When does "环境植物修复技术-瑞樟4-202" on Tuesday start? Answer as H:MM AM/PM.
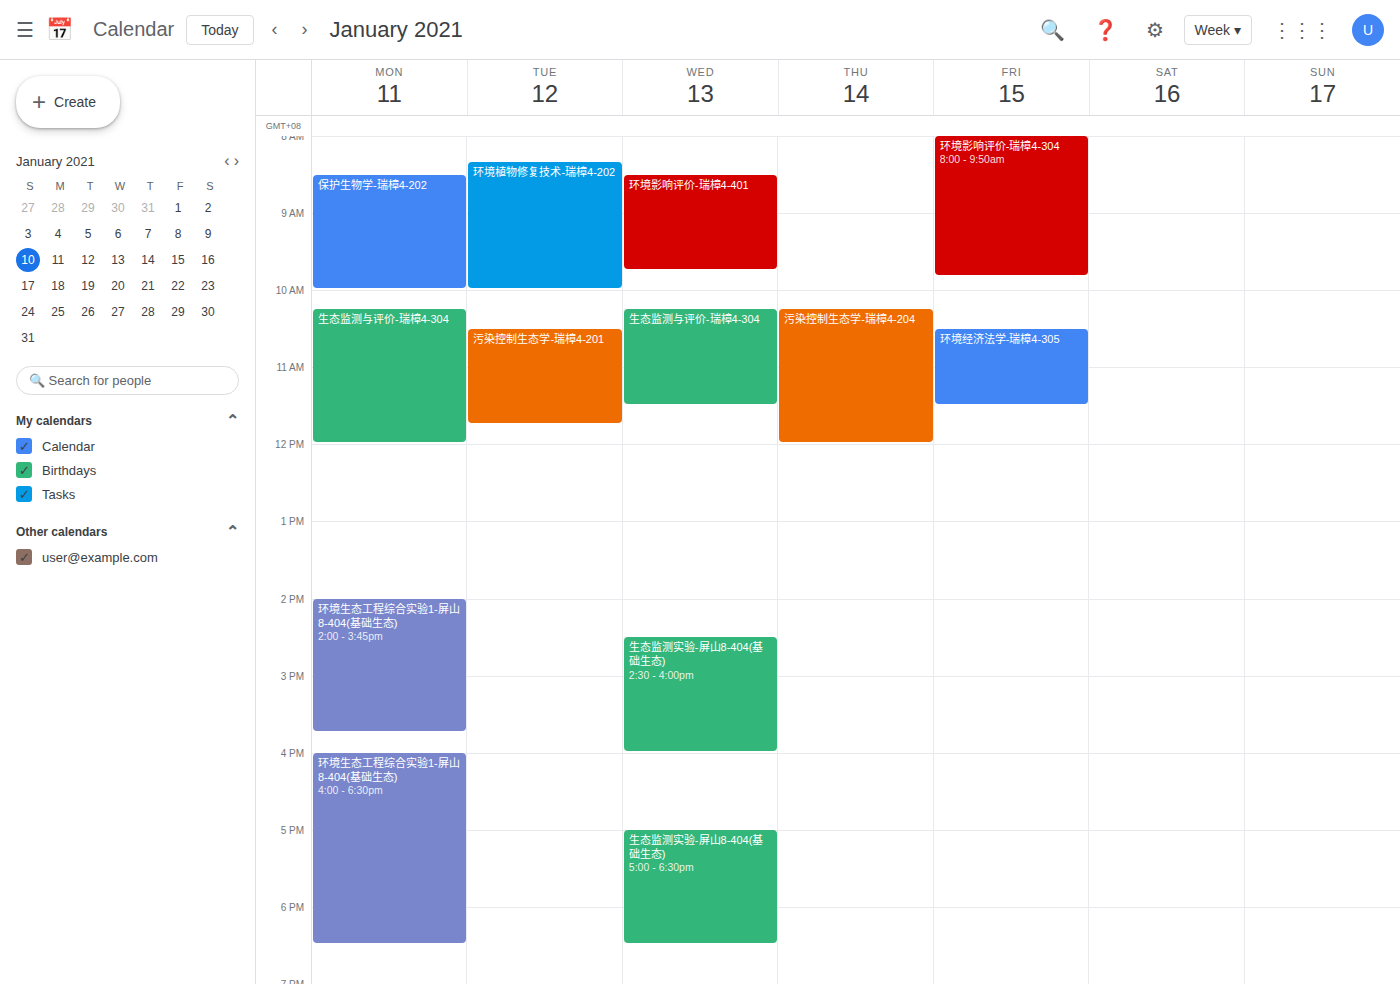
8:20 AM